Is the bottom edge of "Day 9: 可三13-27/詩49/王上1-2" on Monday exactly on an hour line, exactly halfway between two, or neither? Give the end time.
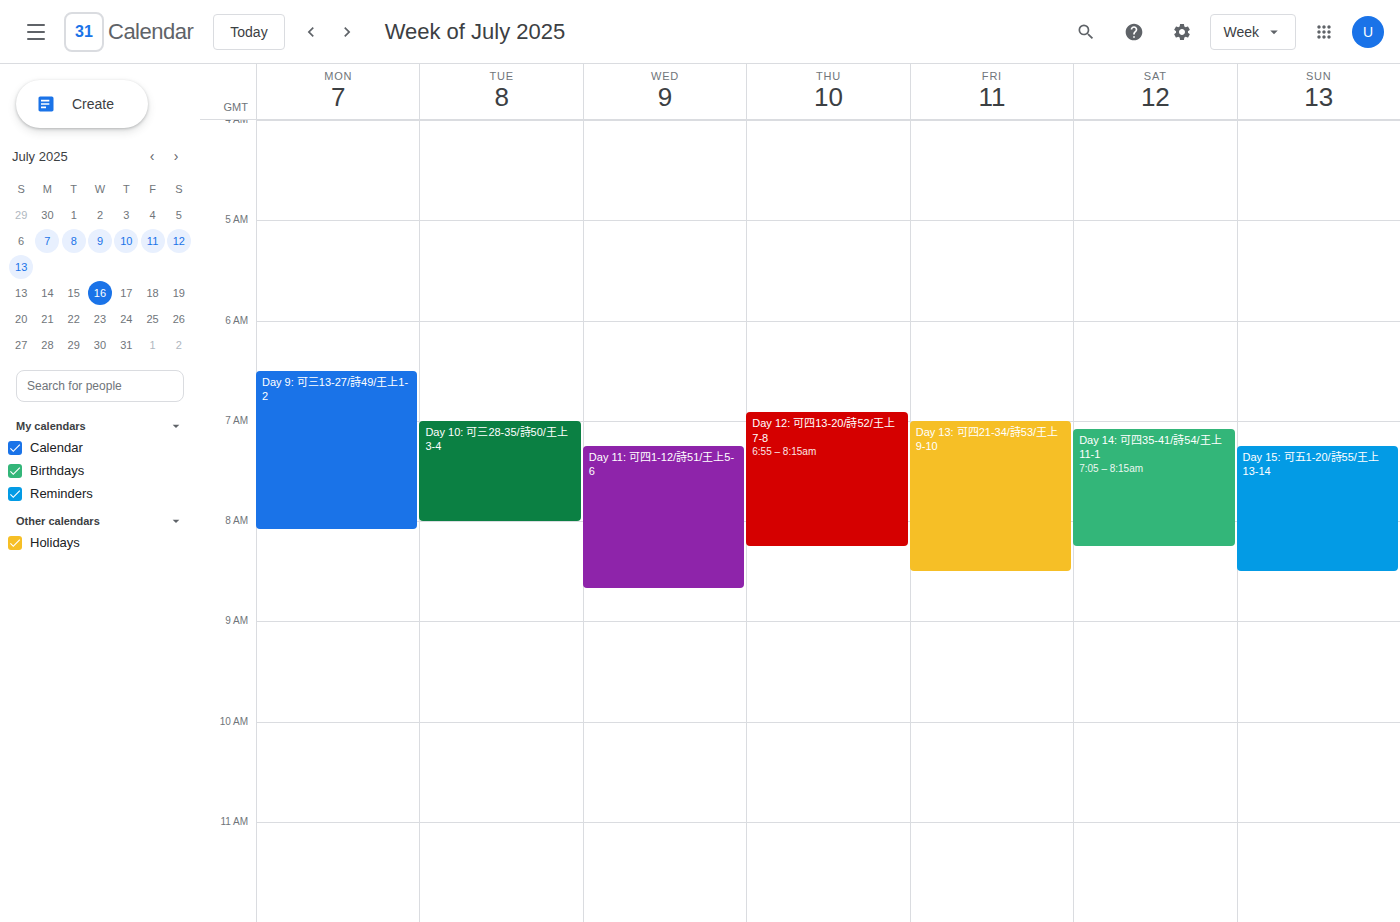
8:05 AM -- neither: 5 minutes below the 8 AM line and 55 minutes above the 9 AM line.